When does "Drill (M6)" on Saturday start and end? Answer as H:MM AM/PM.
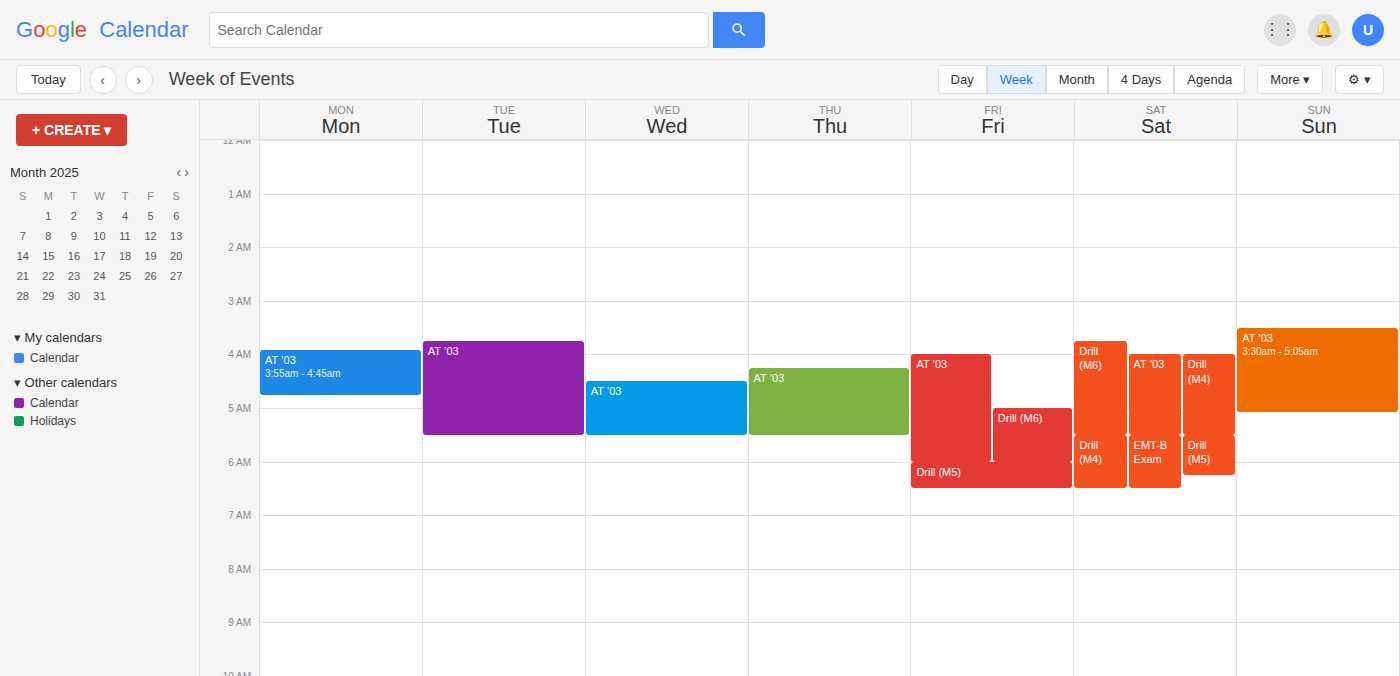
3:45 AM to 5:30 AM